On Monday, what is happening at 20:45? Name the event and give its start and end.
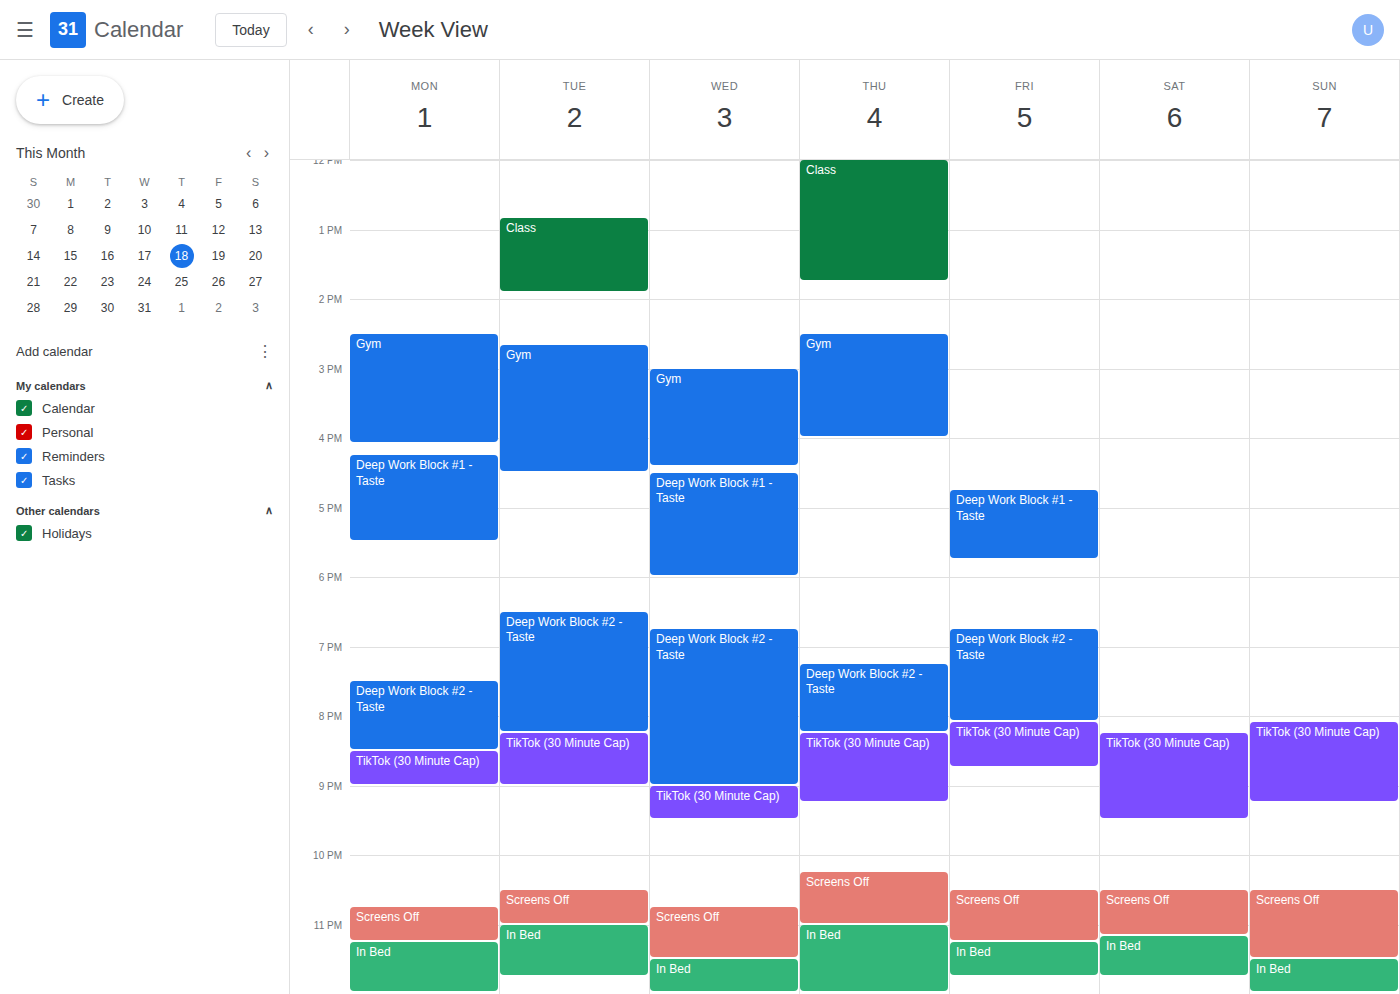
"TikTok (30 Minute Cap)", 20:30 to 21:00